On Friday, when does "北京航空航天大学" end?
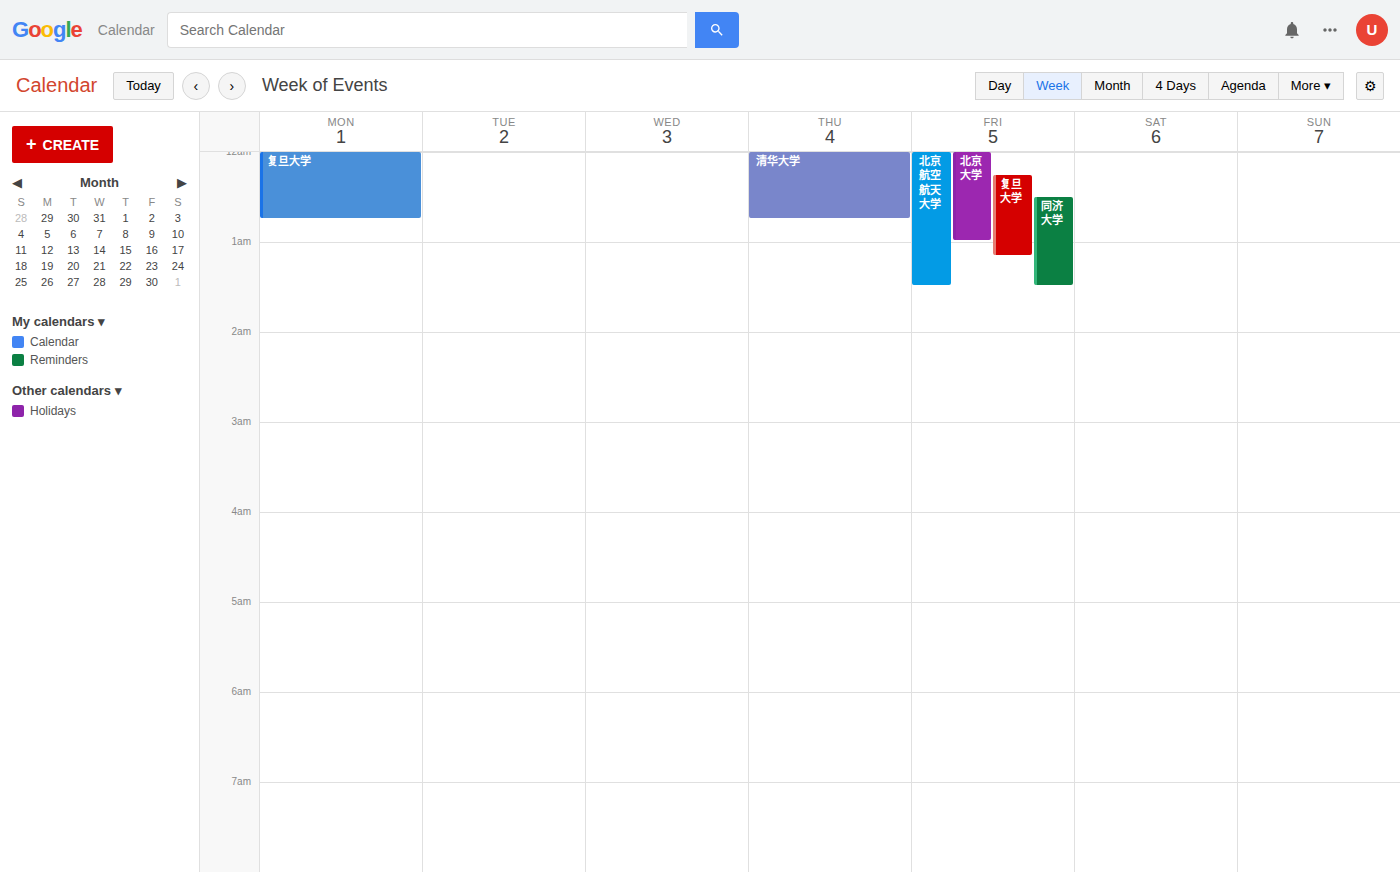
1:30 AM